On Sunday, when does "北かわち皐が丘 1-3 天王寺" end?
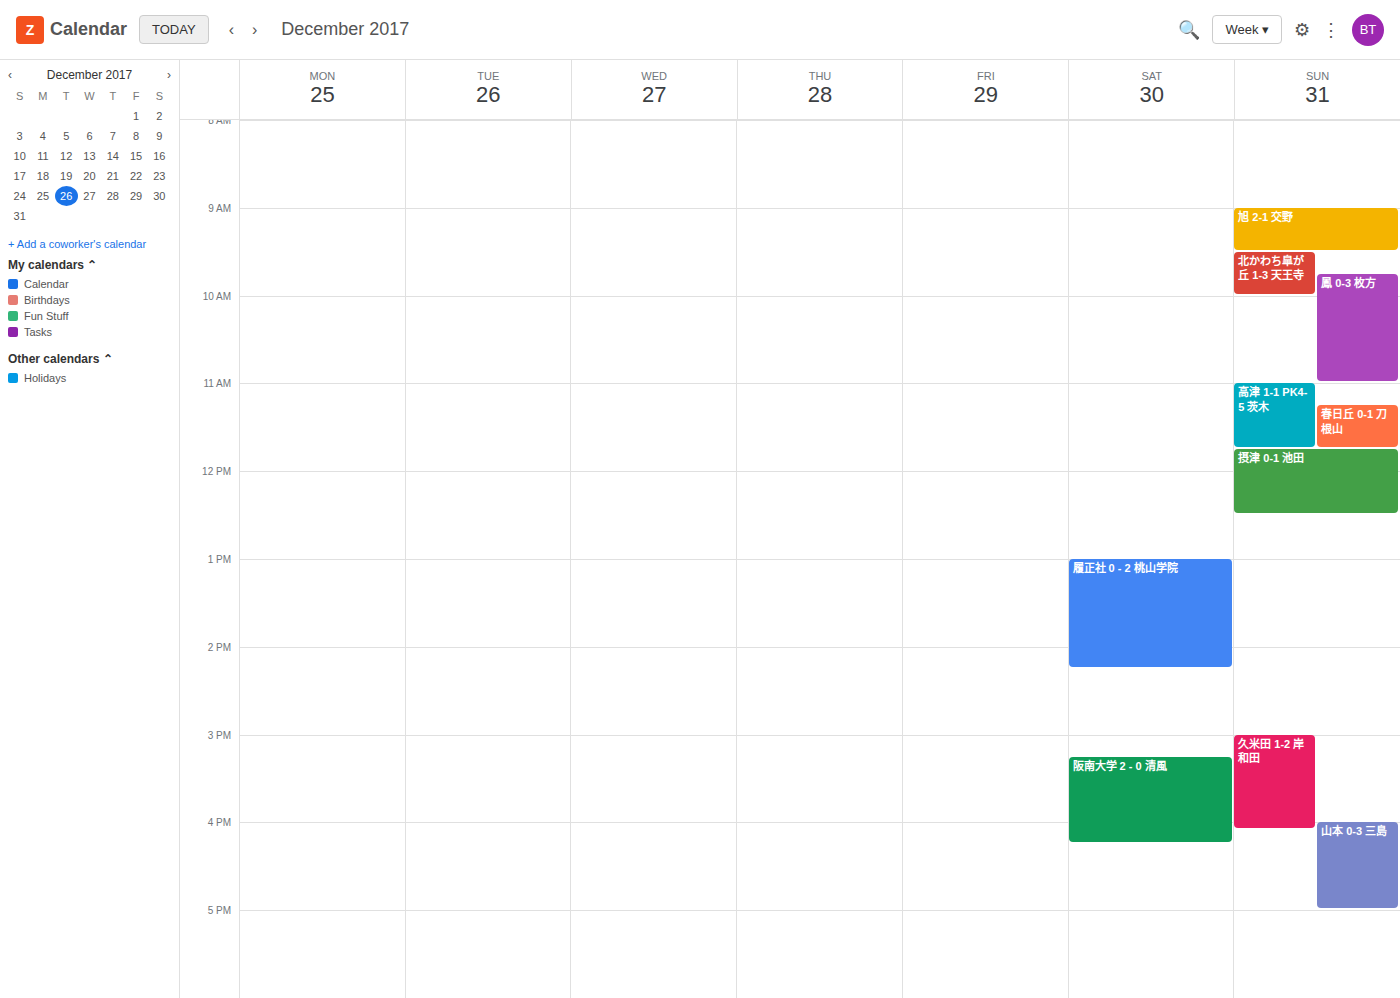
10:00 AM